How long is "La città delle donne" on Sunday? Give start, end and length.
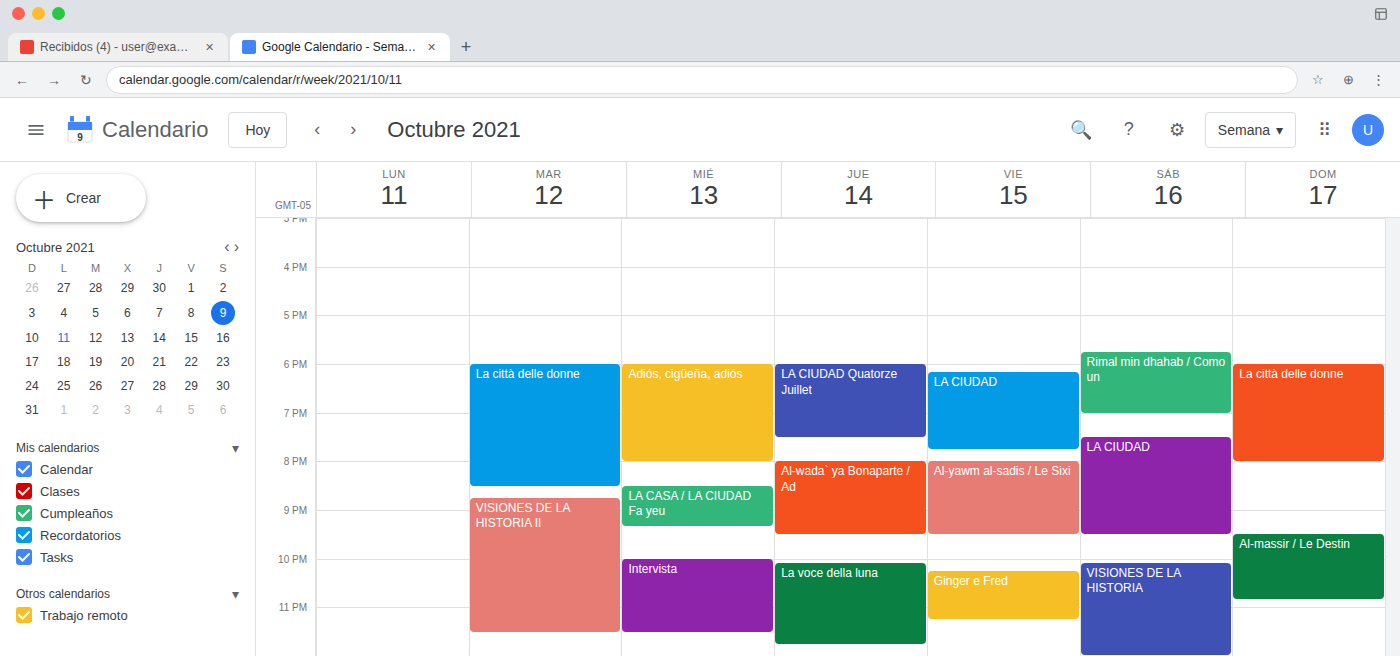
6:00 PM to 8:00 PM, 2 hours